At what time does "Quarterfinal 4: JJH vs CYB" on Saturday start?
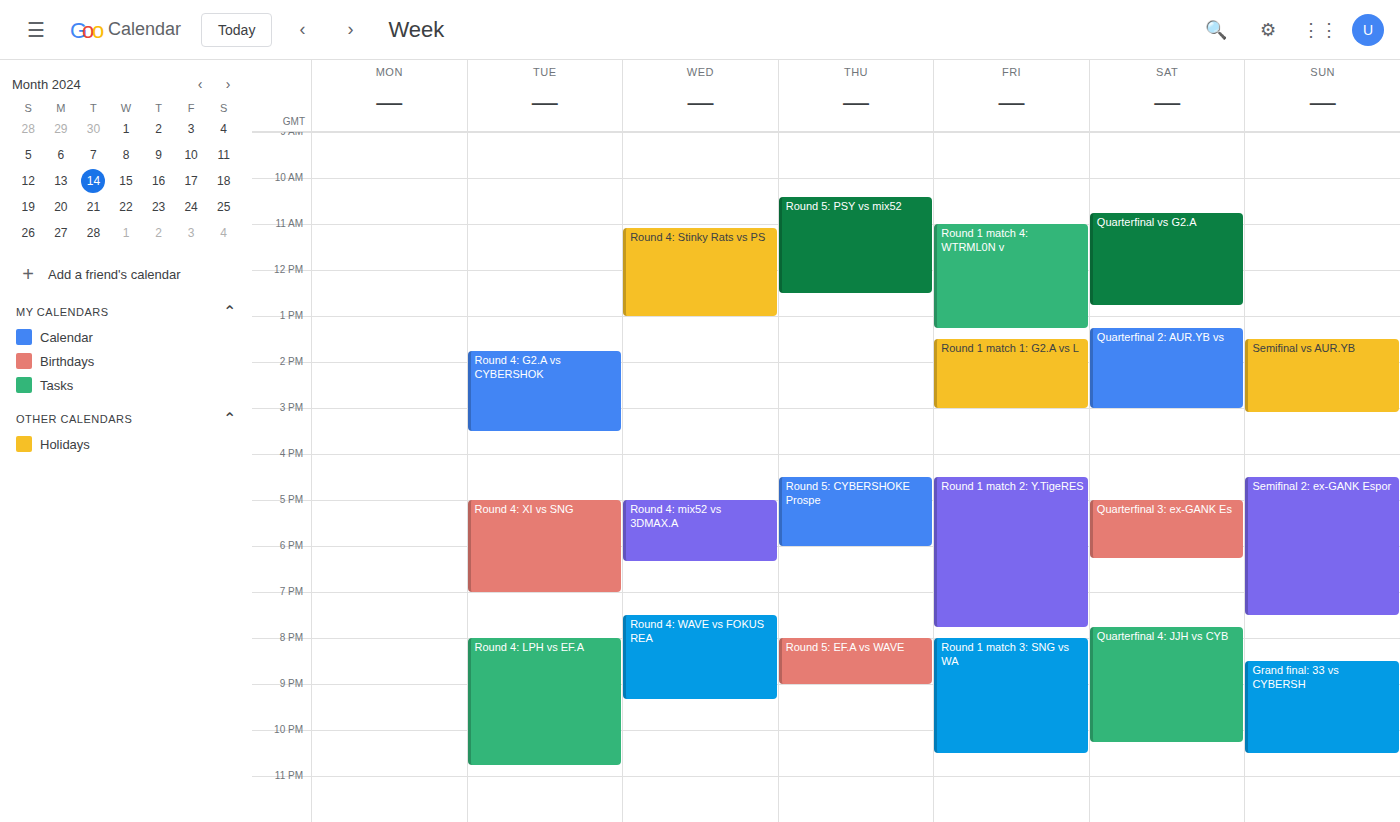
7:45 PM